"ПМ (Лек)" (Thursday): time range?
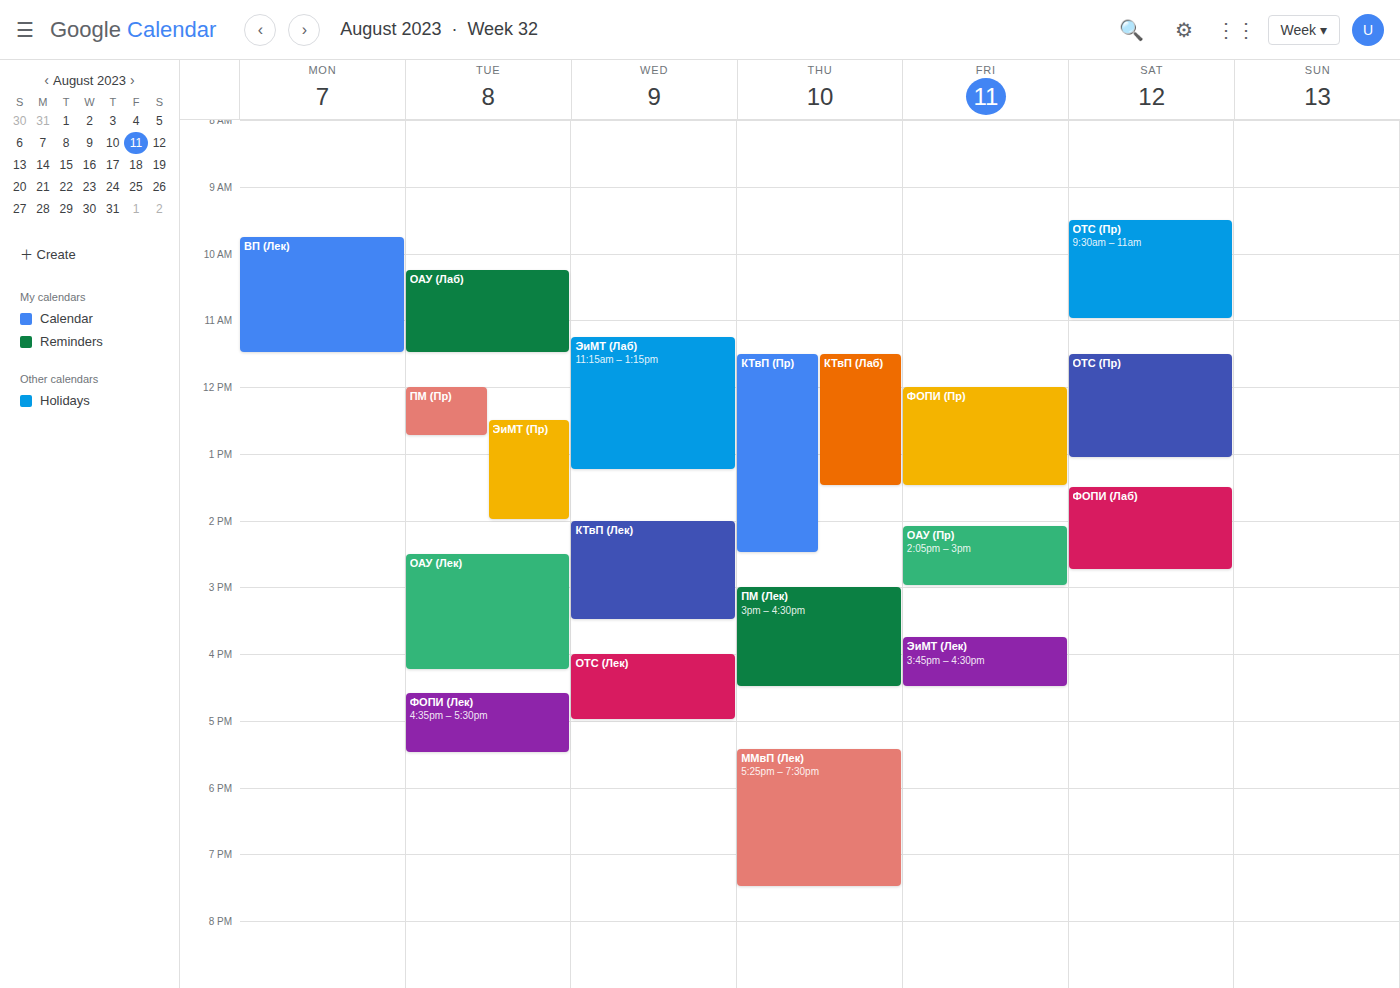
15:00 to 16:30